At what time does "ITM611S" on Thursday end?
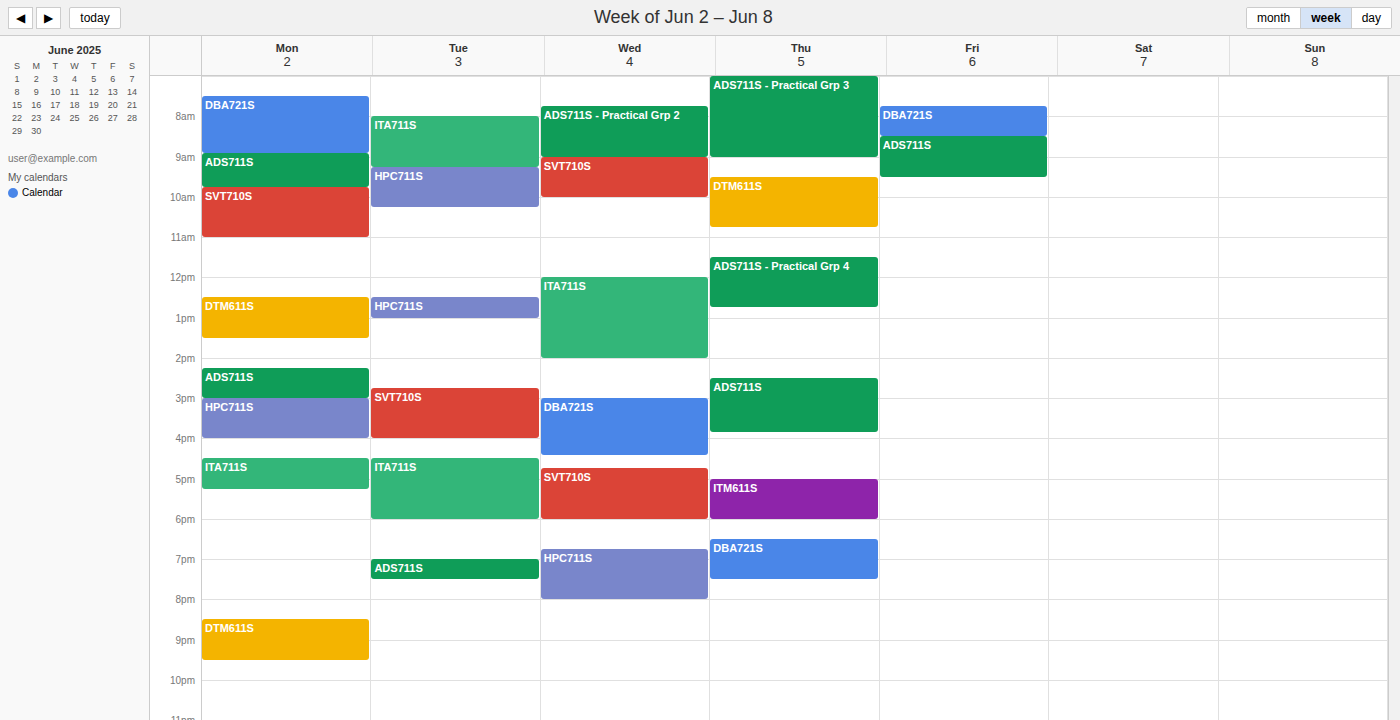
6:00 PM